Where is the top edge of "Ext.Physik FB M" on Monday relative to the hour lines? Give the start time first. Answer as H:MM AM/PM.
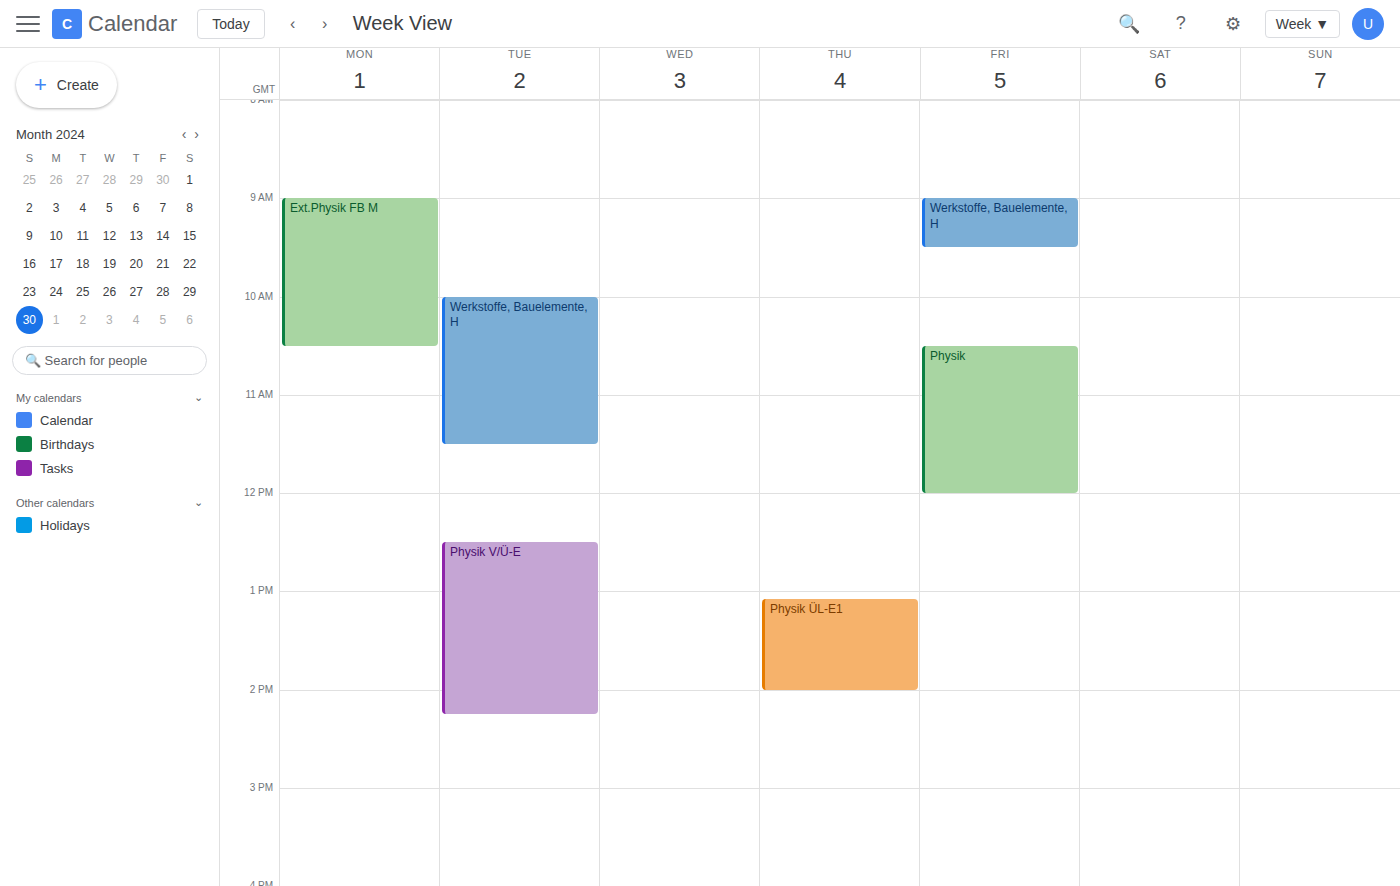
9:00 AM -- exactly on the 9 AM line.